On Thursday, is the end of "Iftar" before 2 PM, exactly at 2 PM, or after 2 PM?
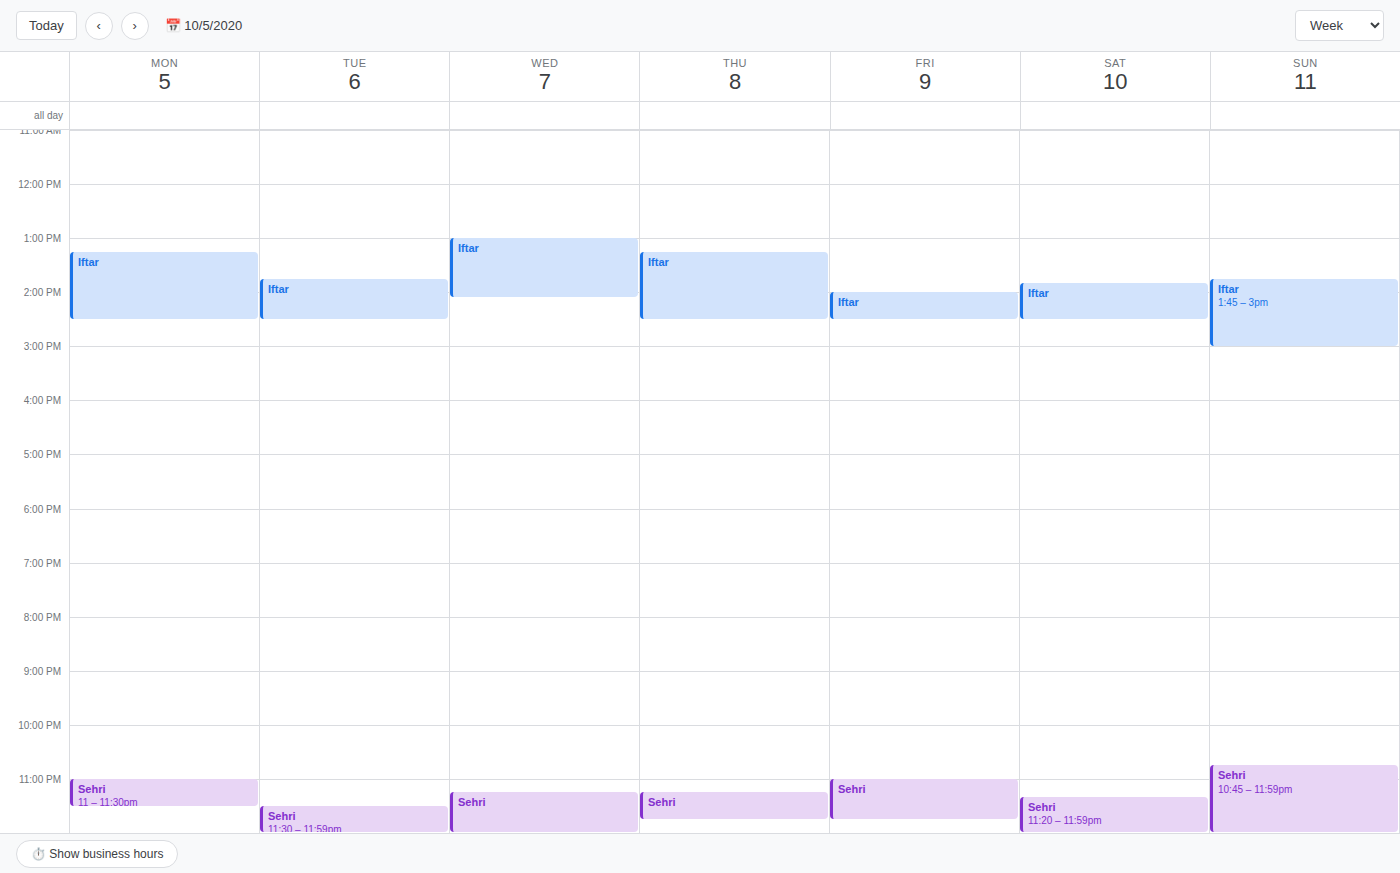
2:30 PM -- after 2 PM, 30 minutes below the 2 PM line.